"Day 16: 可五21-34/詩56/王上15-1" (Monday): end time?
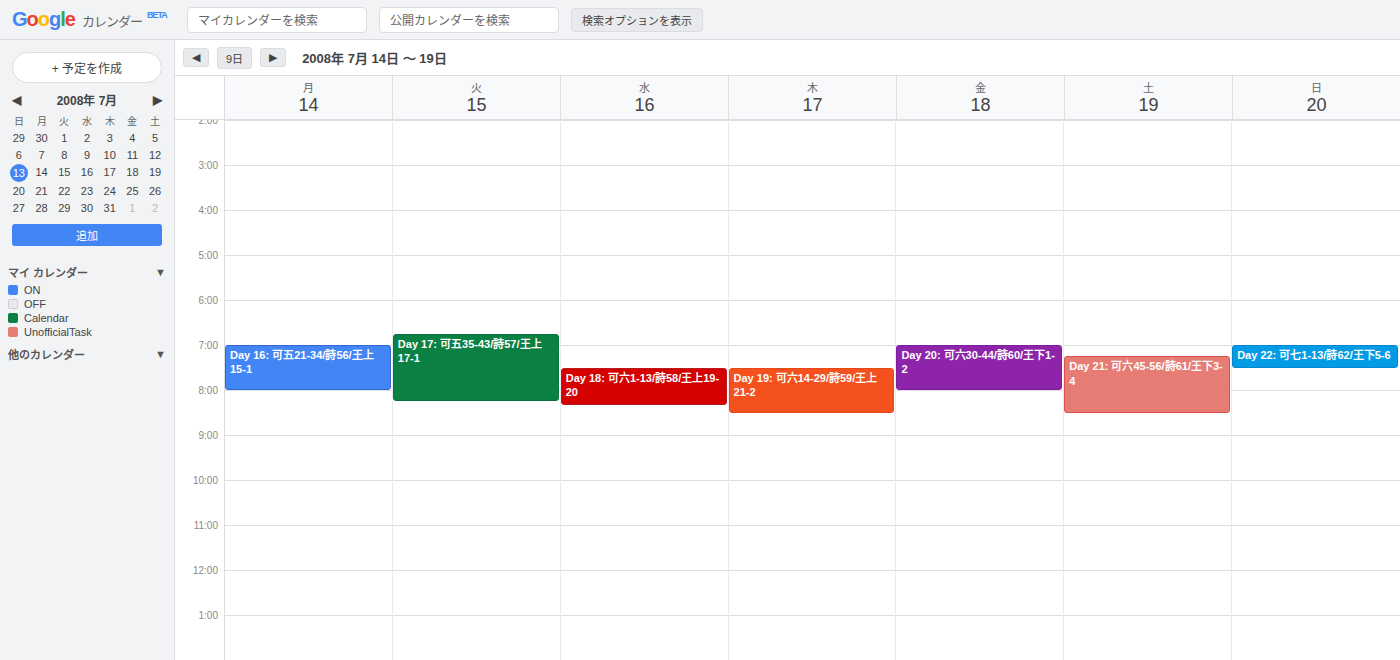
8:00 AM